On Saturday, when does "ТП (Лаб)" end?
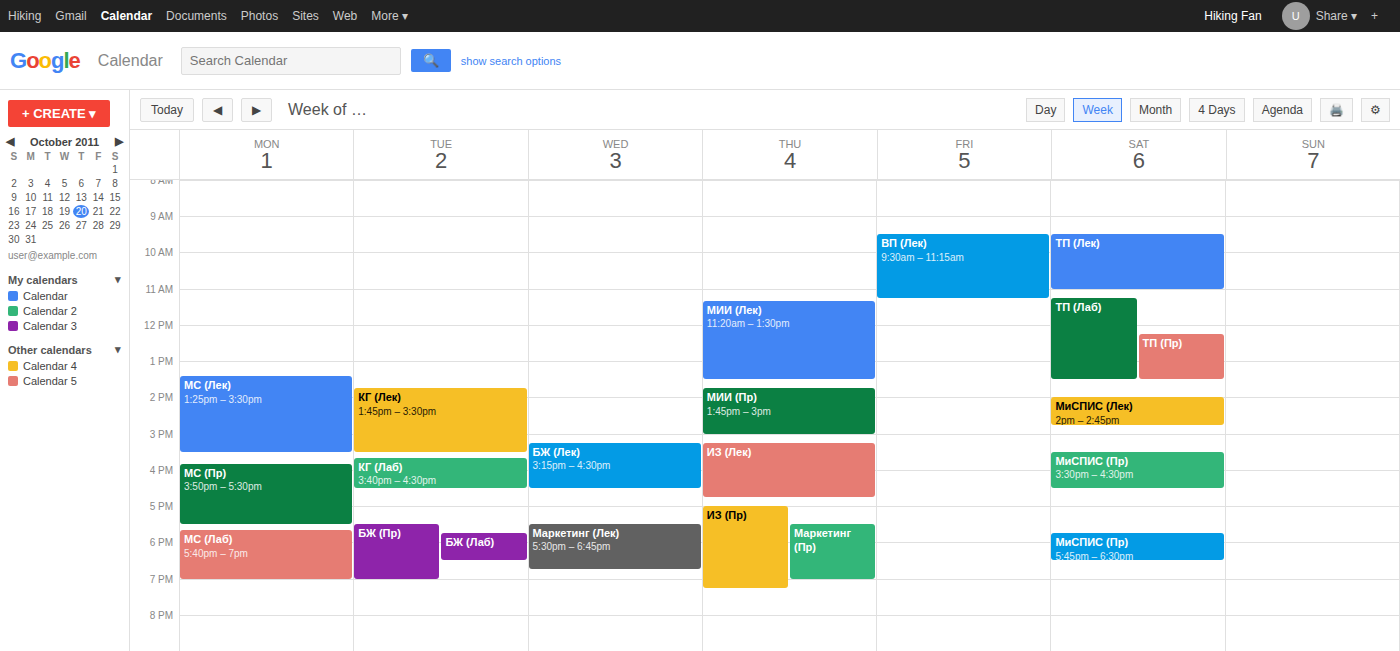
1:30 PM